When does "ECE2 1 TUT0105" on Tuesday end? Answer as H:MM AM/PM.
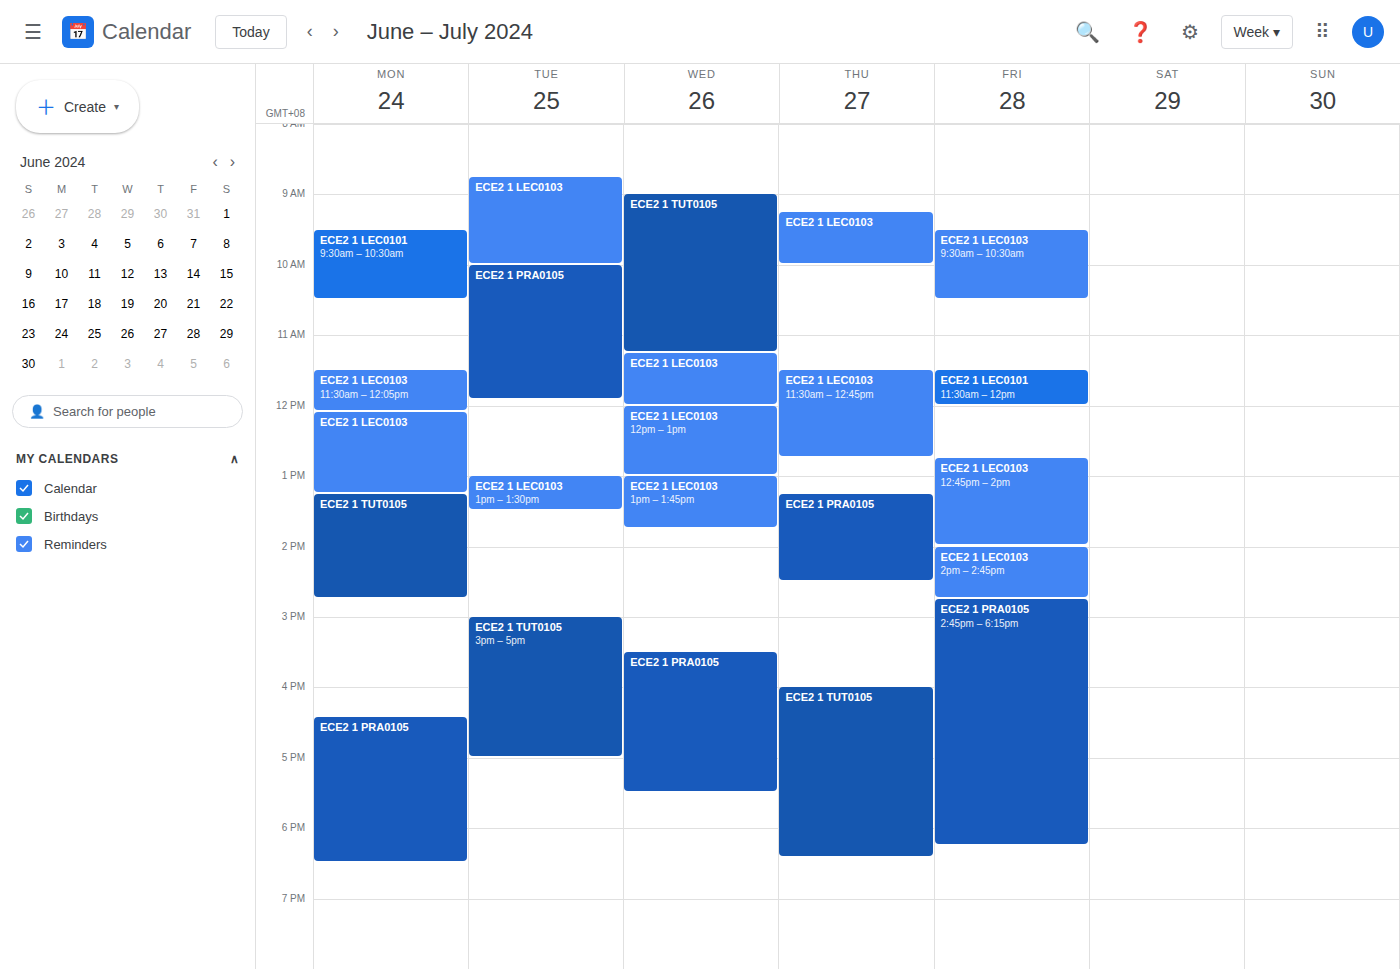
5:00 PM